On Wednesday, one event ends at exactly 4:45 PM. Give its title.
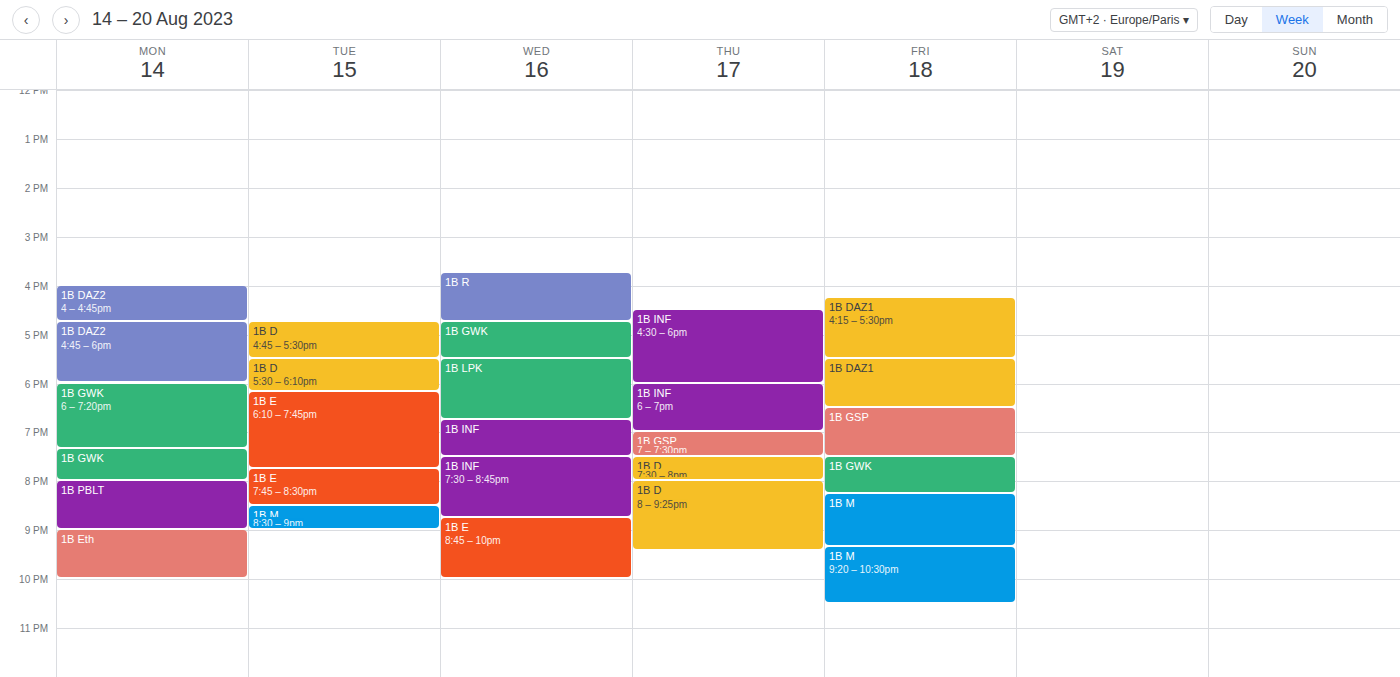
"1B R"